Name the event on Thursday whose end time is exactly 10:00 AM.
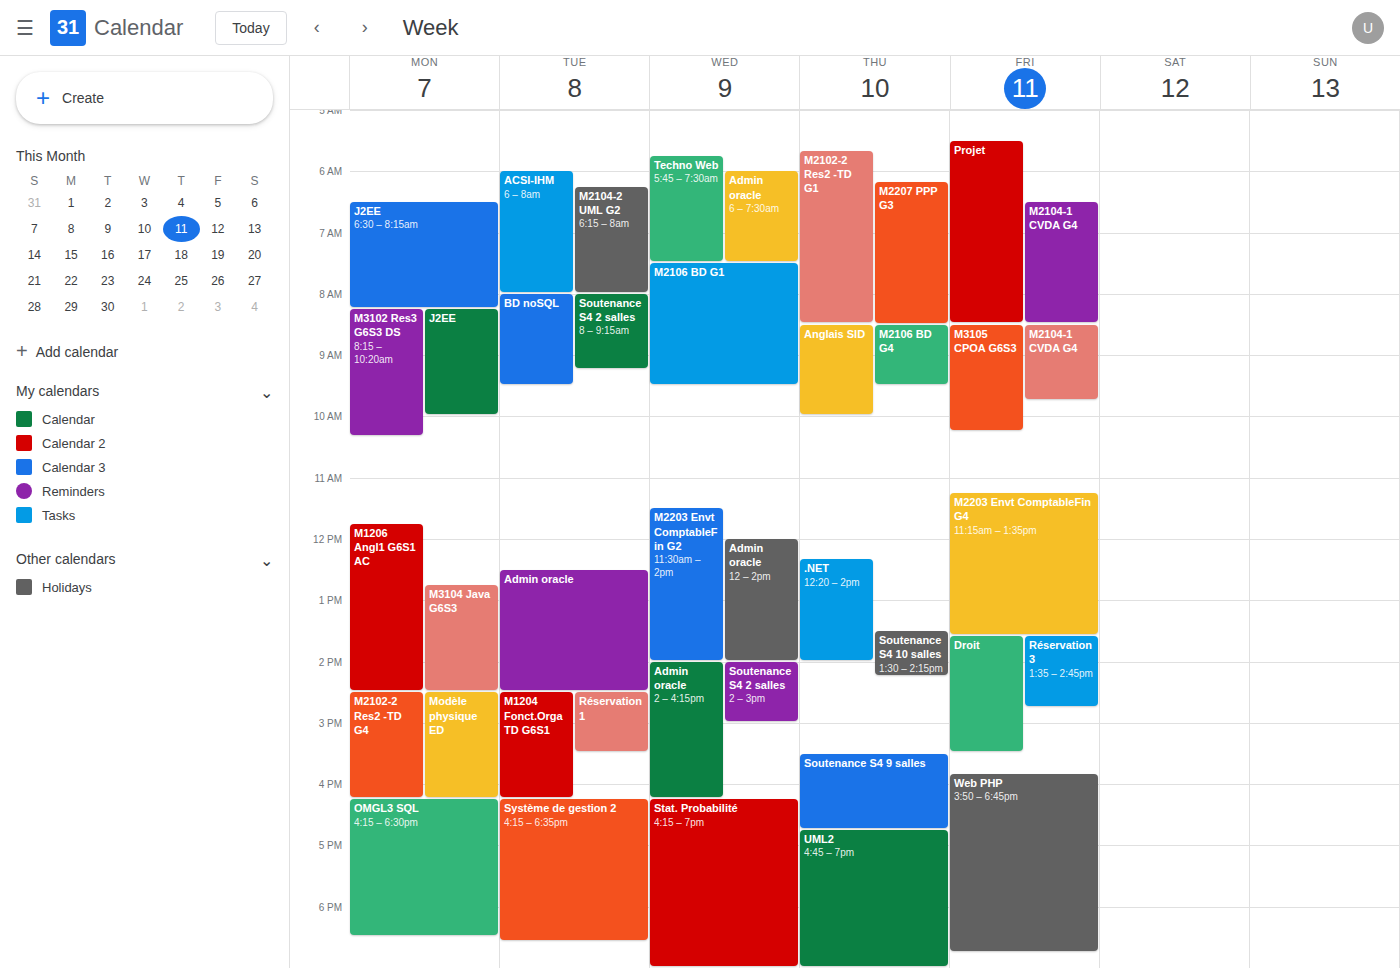
"Anglais SID"